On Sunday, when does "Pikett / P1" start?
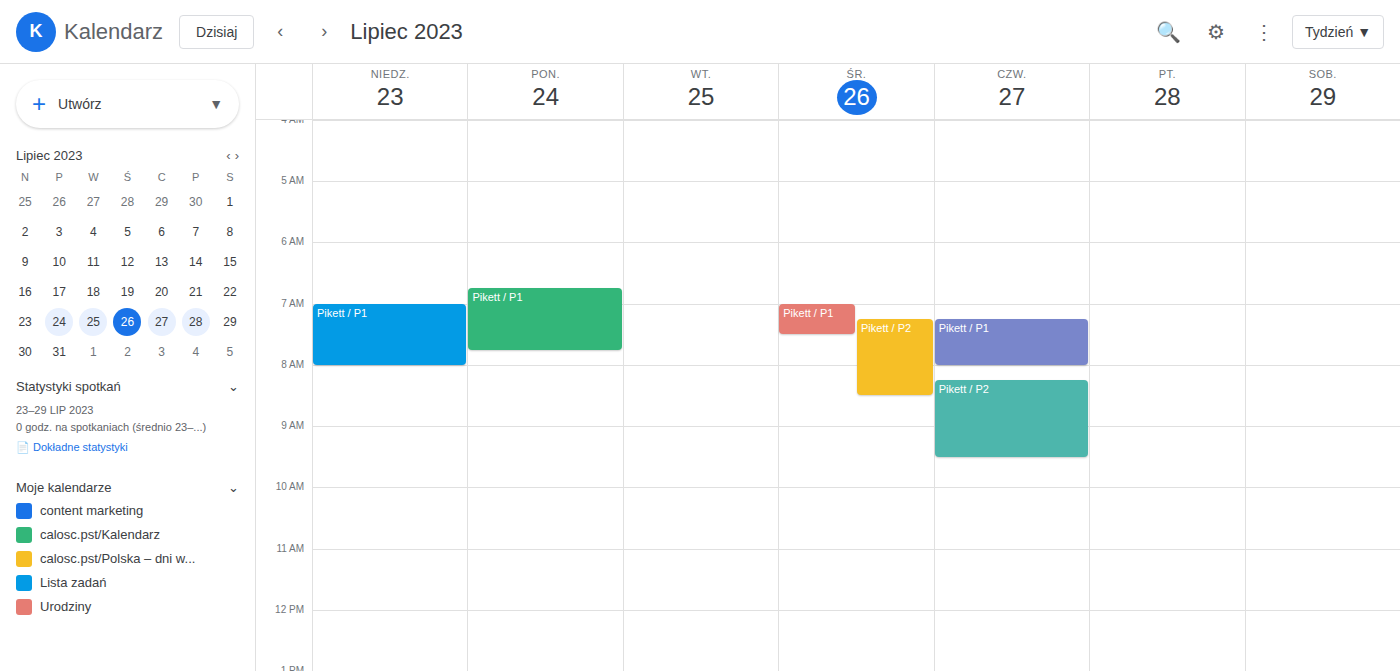
7:00 AM